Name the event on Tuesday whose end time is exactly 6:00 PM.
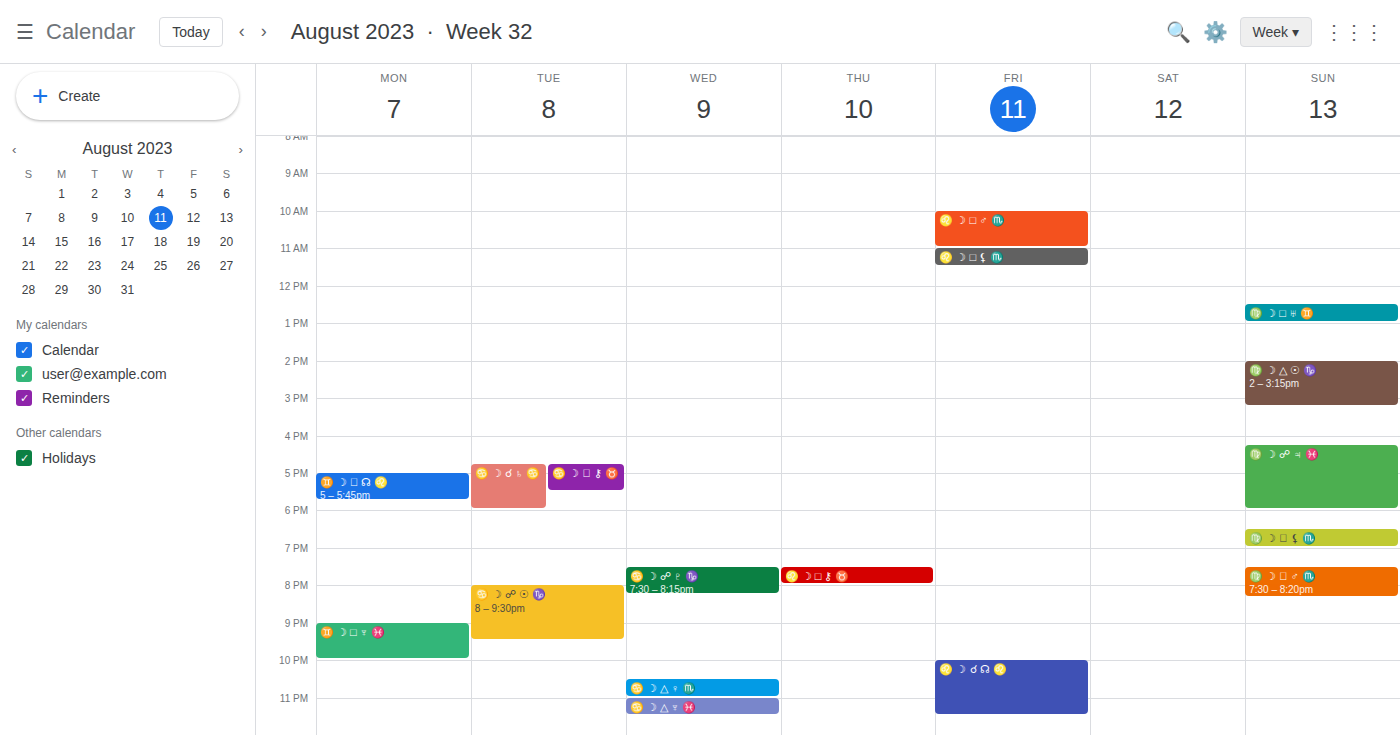
"♋️ ☽ ☌ ♄ ♋️"